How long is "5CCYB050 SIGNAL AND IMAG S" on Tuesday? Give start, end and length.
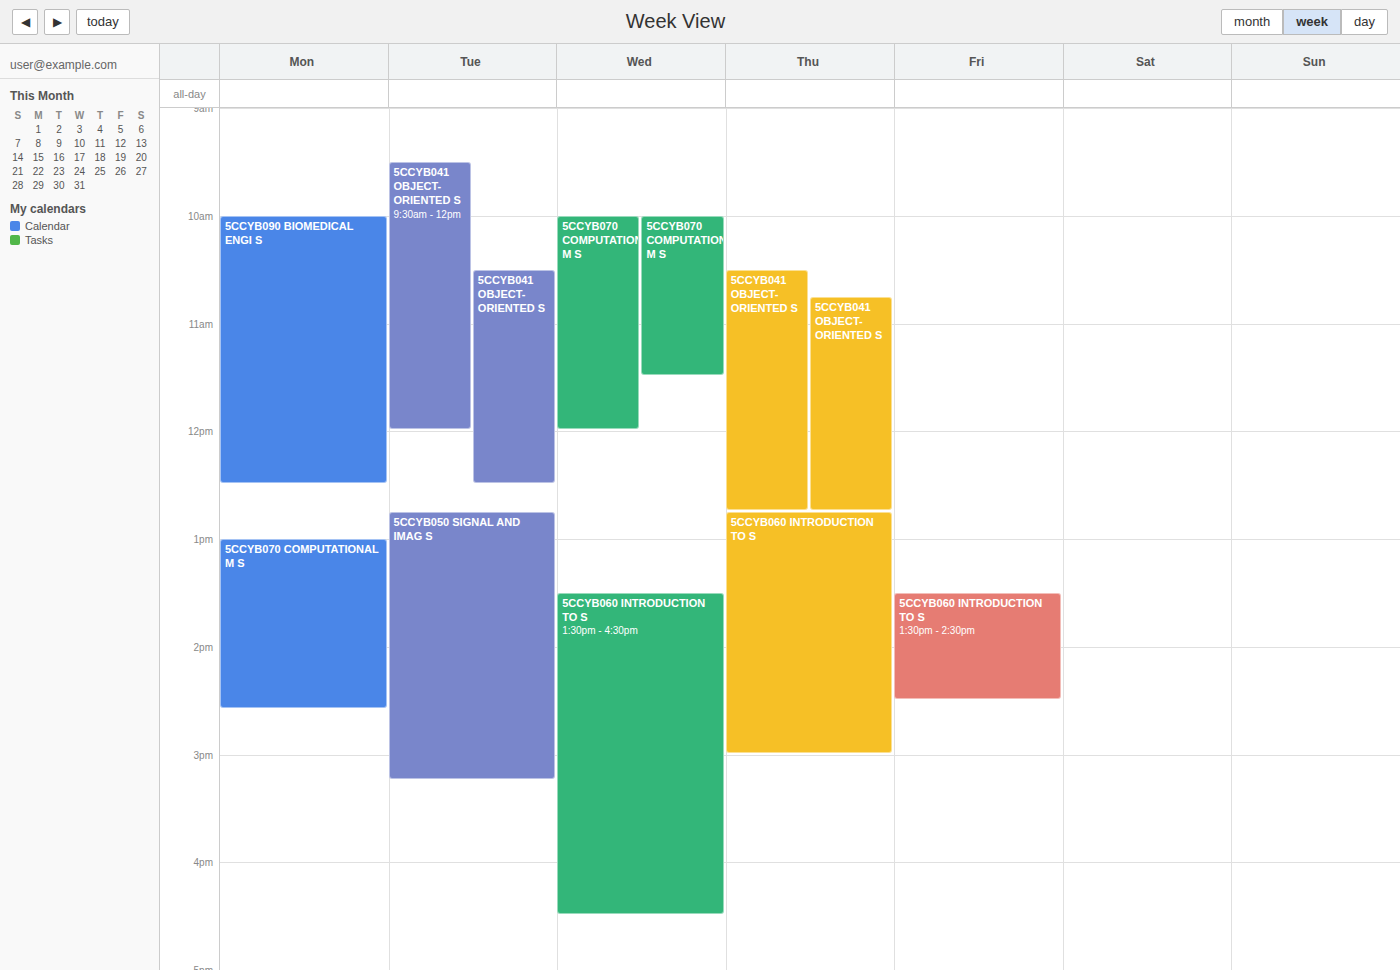
12:45 PM to 3:15 PM, 2 hours 30 minutes